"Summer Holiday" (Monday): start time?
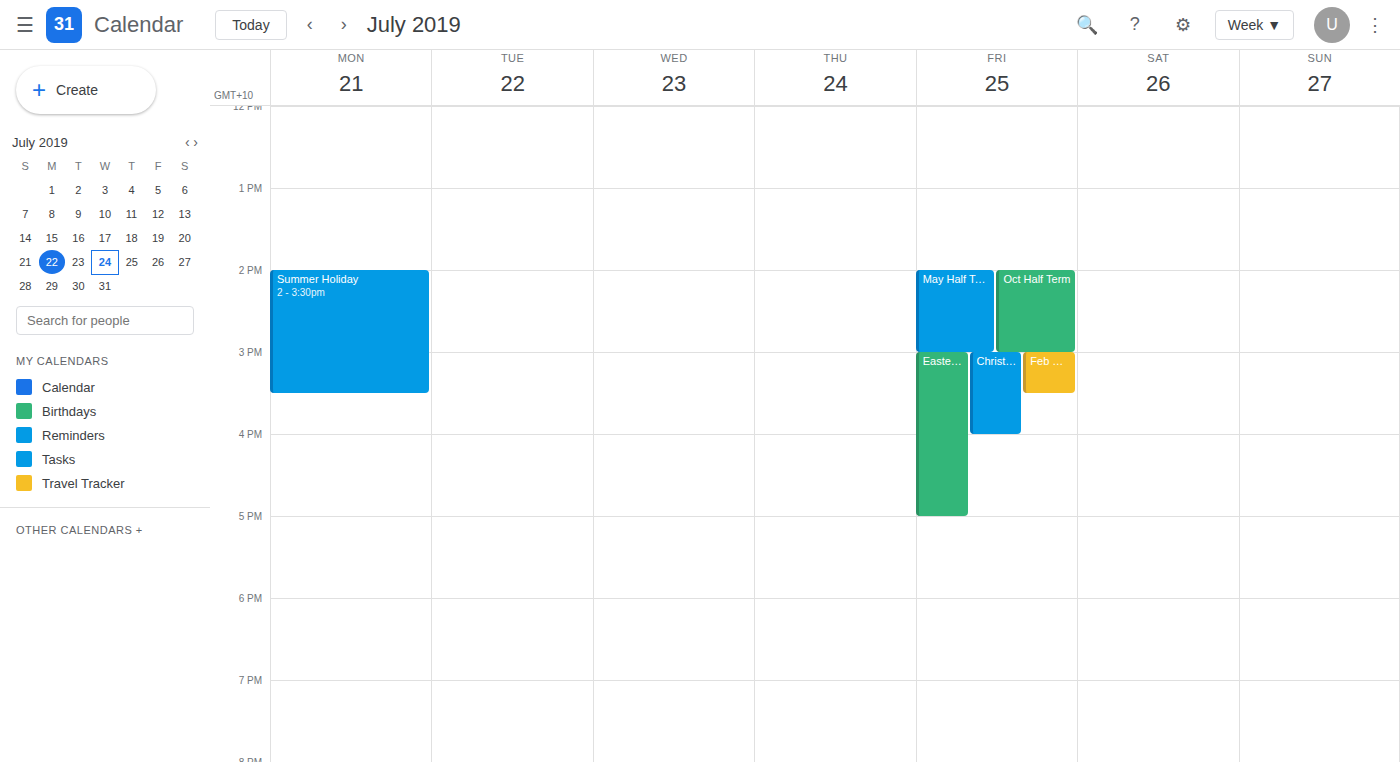
2:00 PM